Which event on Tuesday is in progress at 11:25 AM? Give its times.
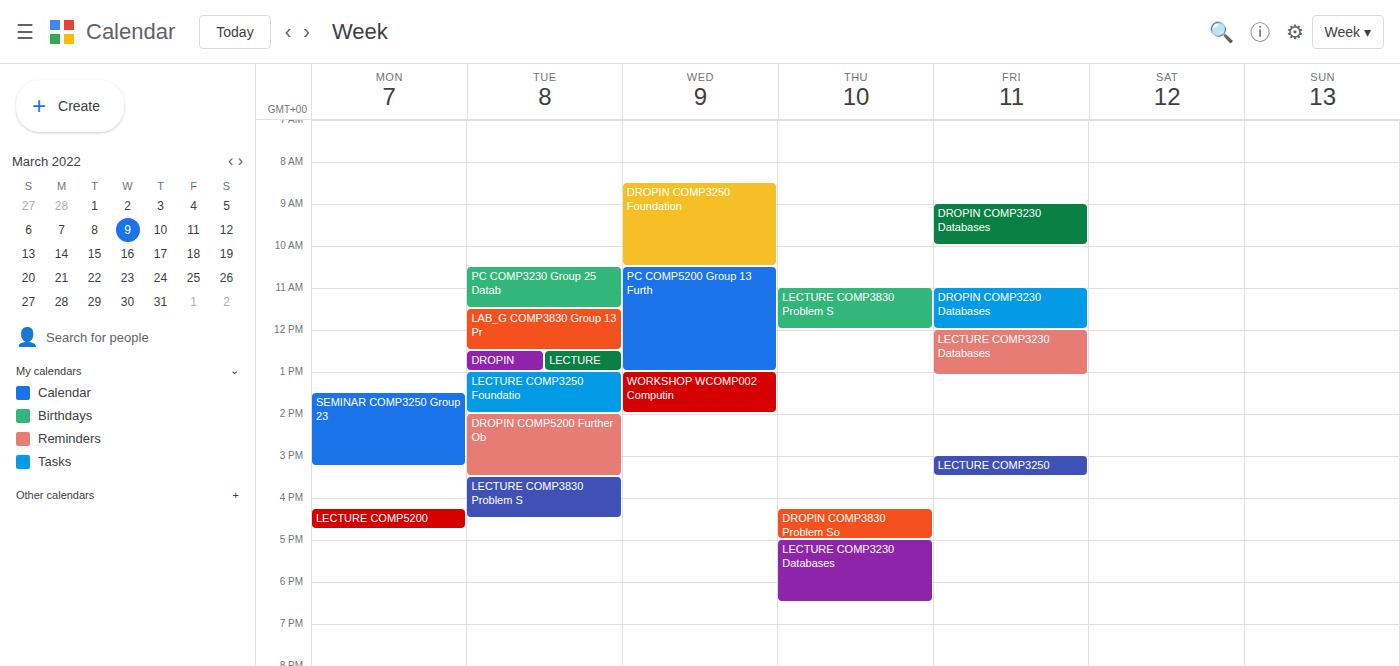
"PC COMP3230 Group 25 Datab", 10:30 AM to 11:30 AM